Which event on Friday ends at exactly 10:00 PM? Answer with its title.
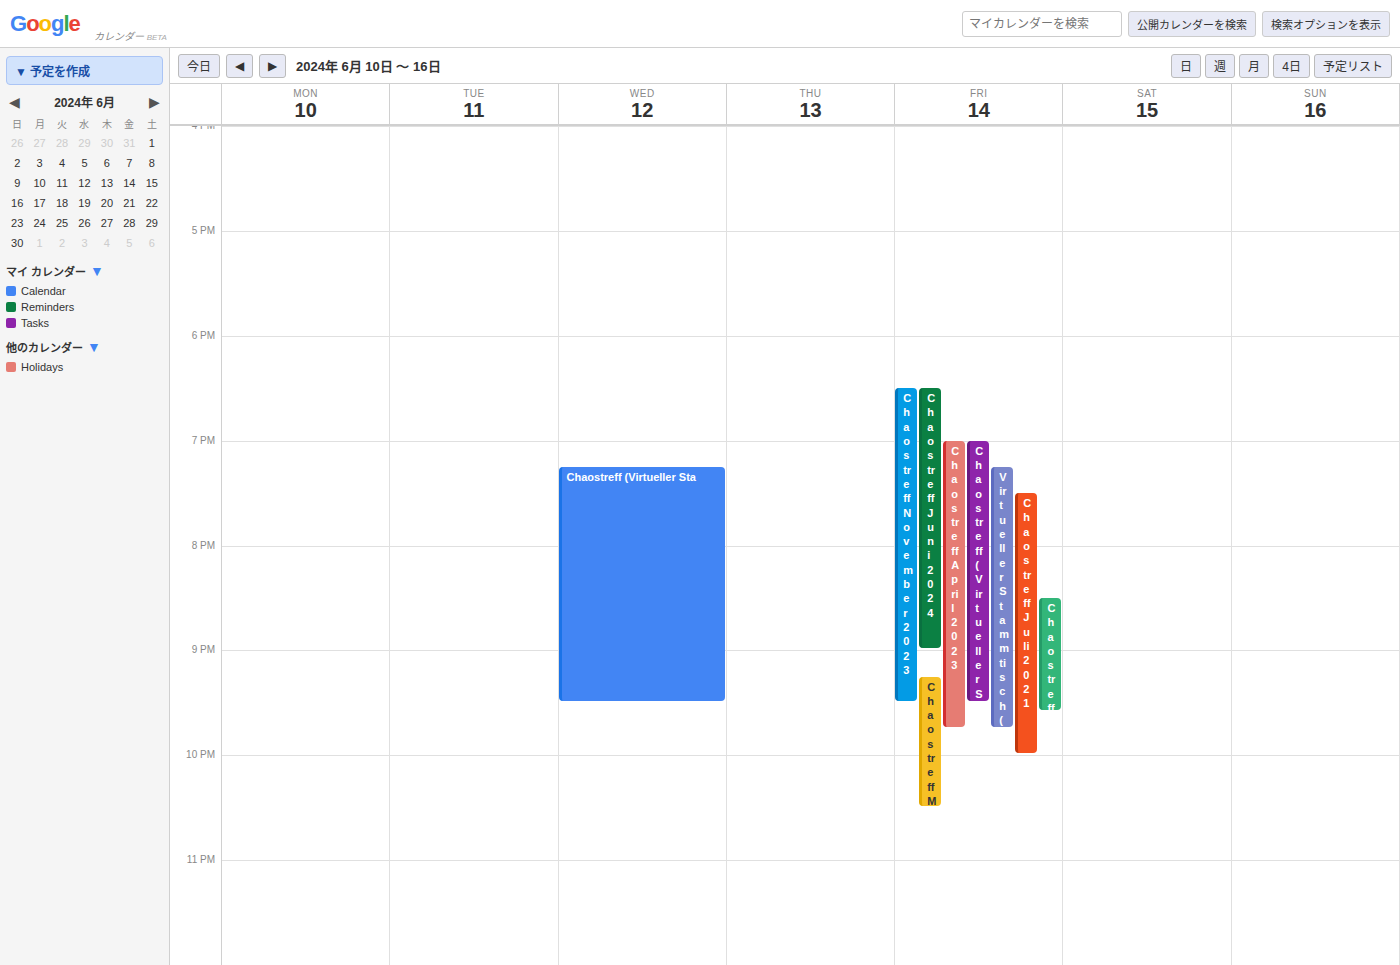
"Chaostreff Juli 2021"